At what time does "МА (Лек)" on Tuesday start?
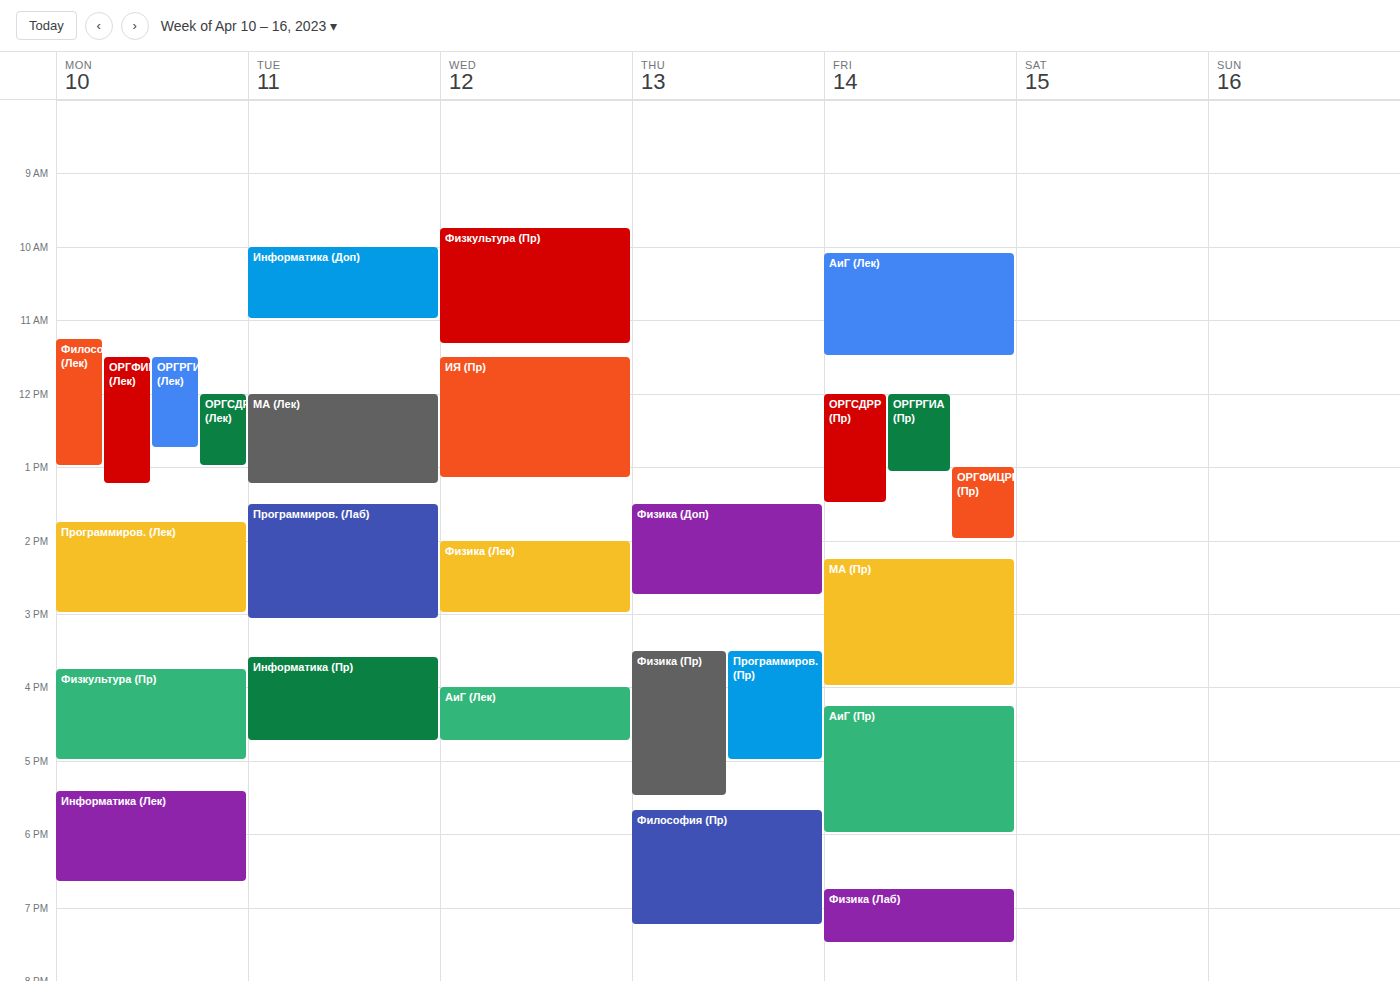
12:00 PM